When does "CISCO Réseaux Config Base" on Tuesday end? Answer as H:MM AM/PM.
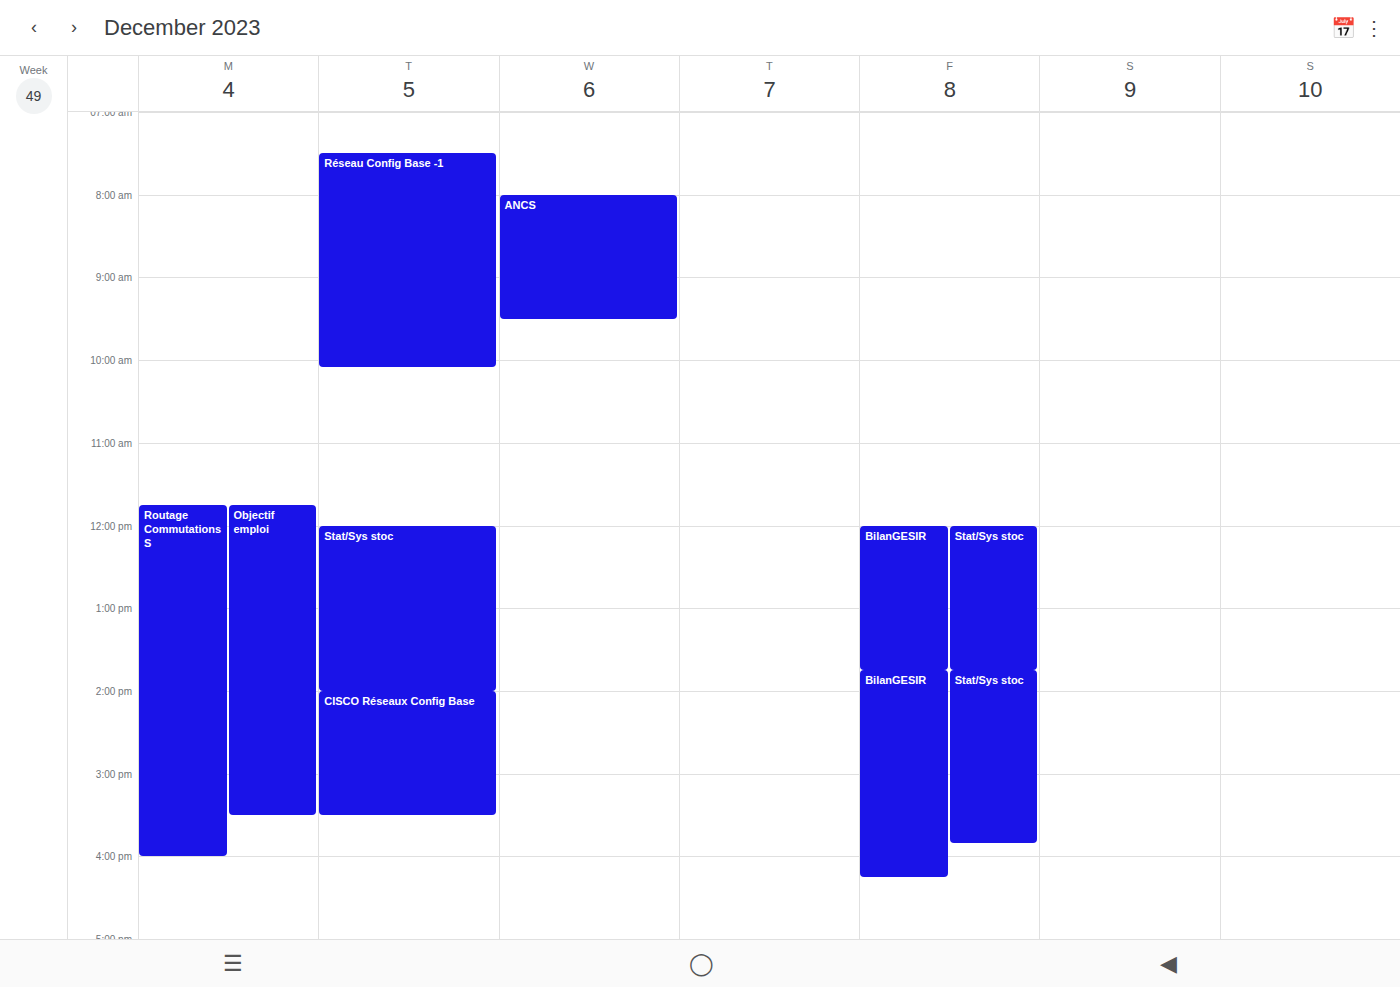
3:30 PM